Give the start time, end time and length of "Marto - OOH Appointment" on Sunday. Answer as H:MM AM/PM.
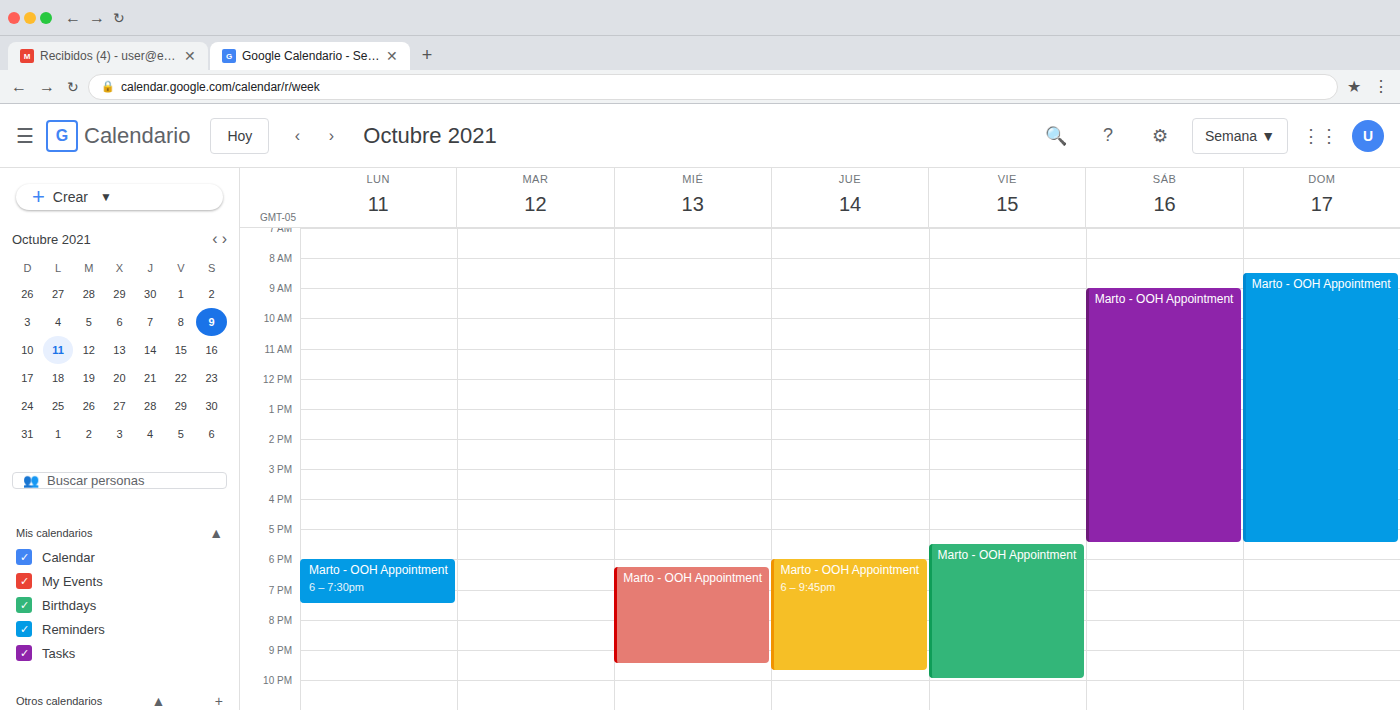
8:30 AM to 5:30 PM, 9 hours